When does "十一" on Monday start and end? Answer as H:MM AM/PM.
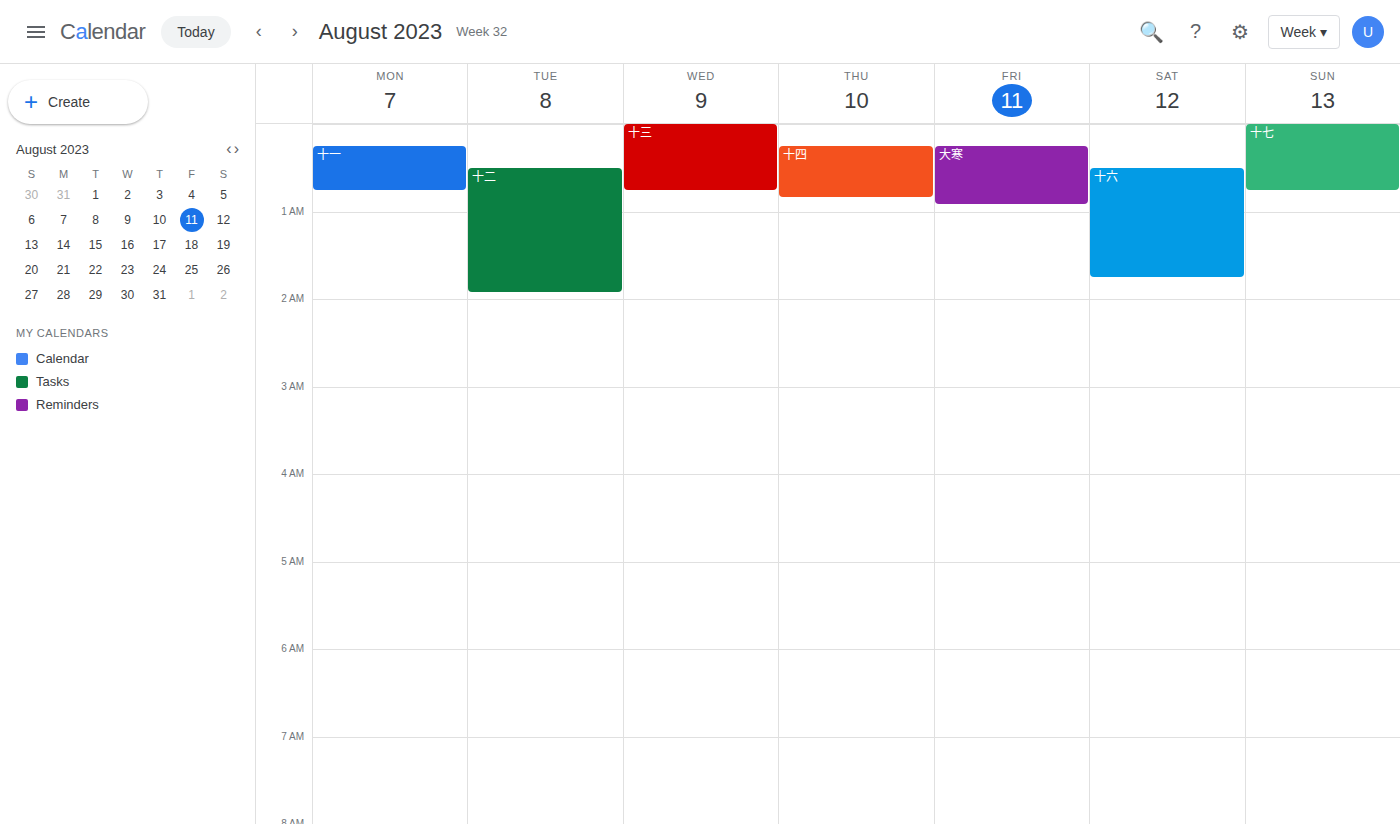
12:15 AM to 12:45 AM